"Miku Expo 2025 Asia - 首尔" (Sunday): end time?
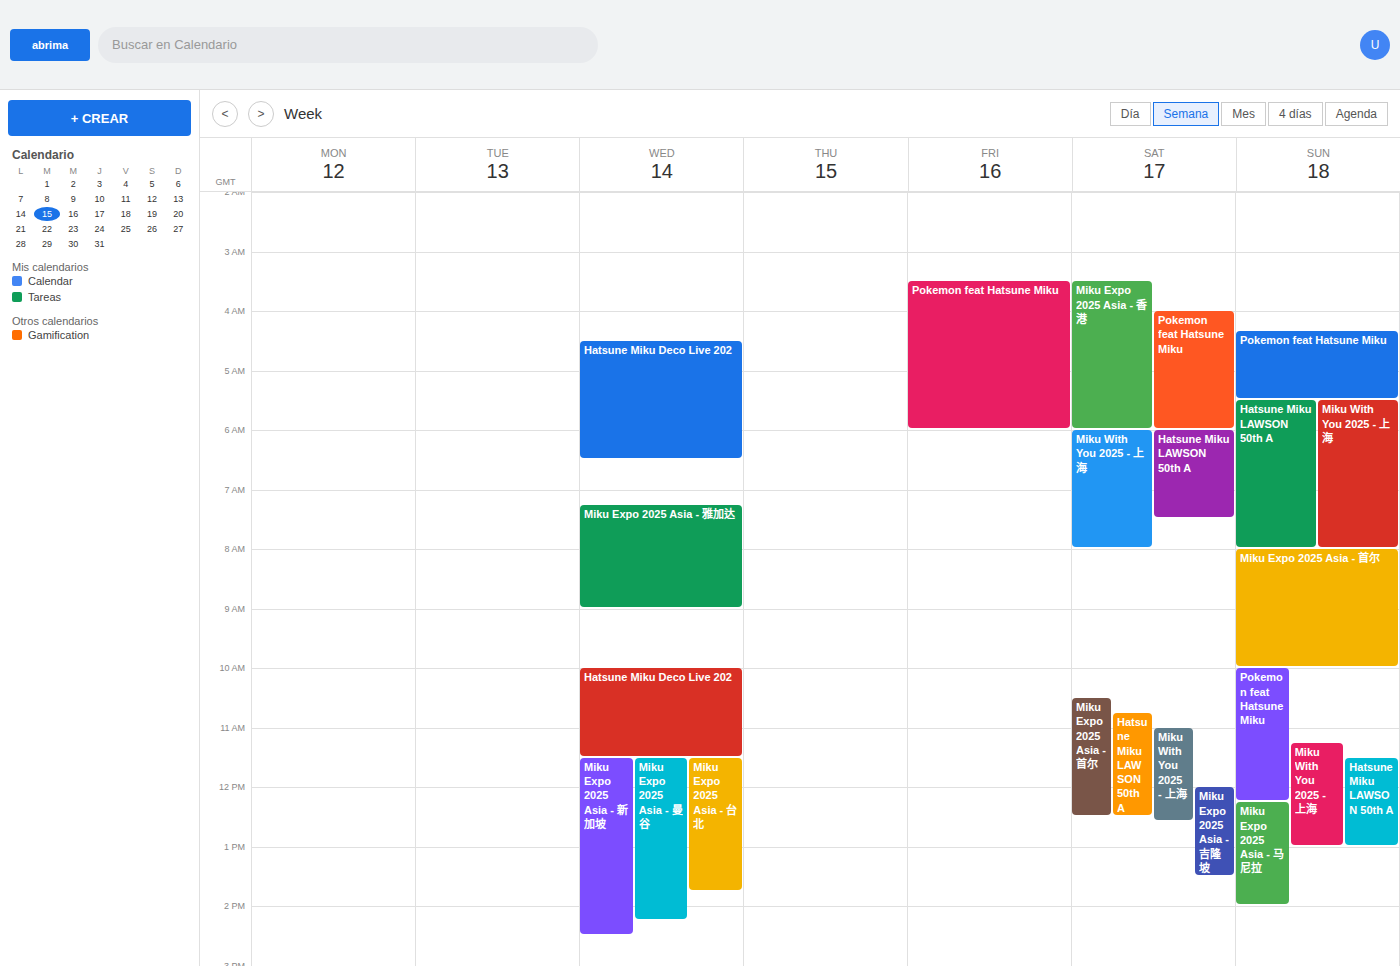
10:00 AM